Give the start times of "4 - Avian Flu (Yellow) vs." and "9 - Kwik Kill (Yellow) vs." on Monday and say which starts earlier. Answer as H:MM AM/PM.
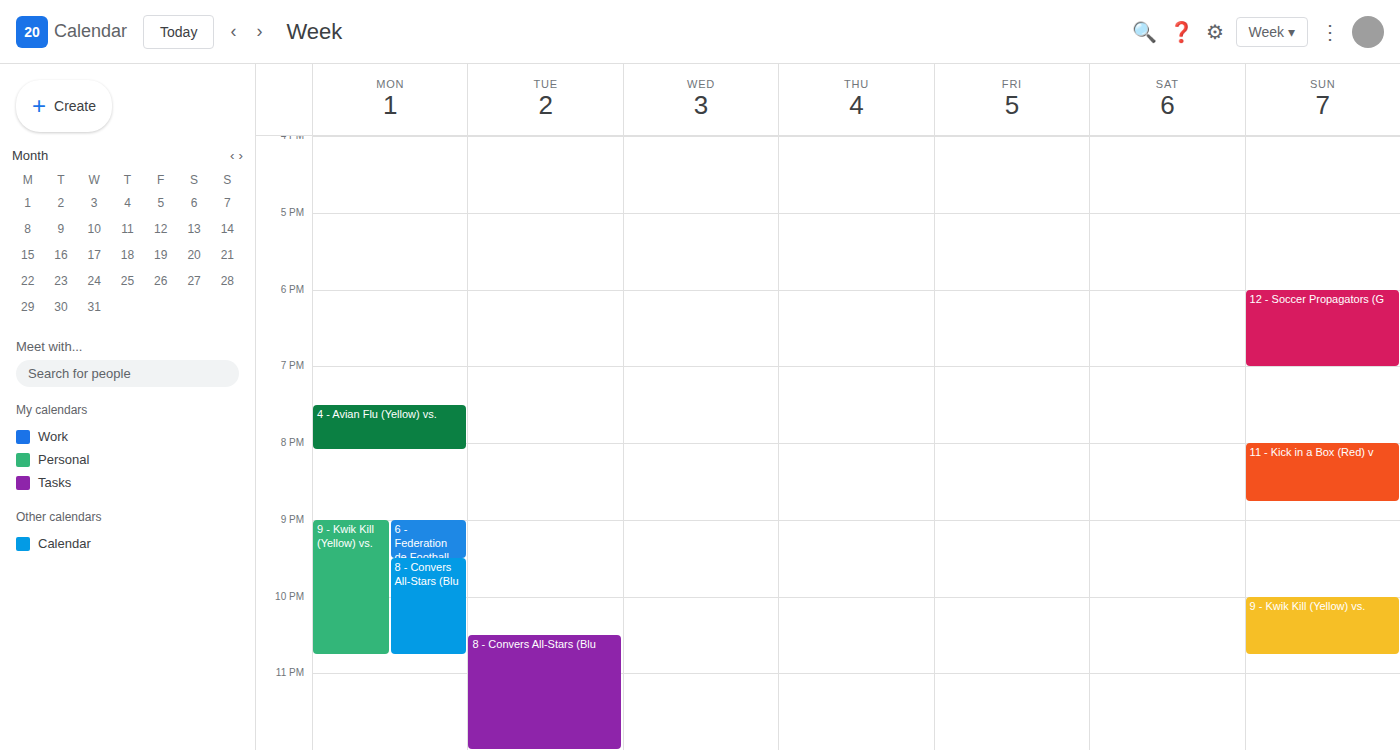
"4 - Avian Flu (Yellow) vs." 7:30 PM; "9 - Kwik Kill (Yellow) vs." 9:00 PM.